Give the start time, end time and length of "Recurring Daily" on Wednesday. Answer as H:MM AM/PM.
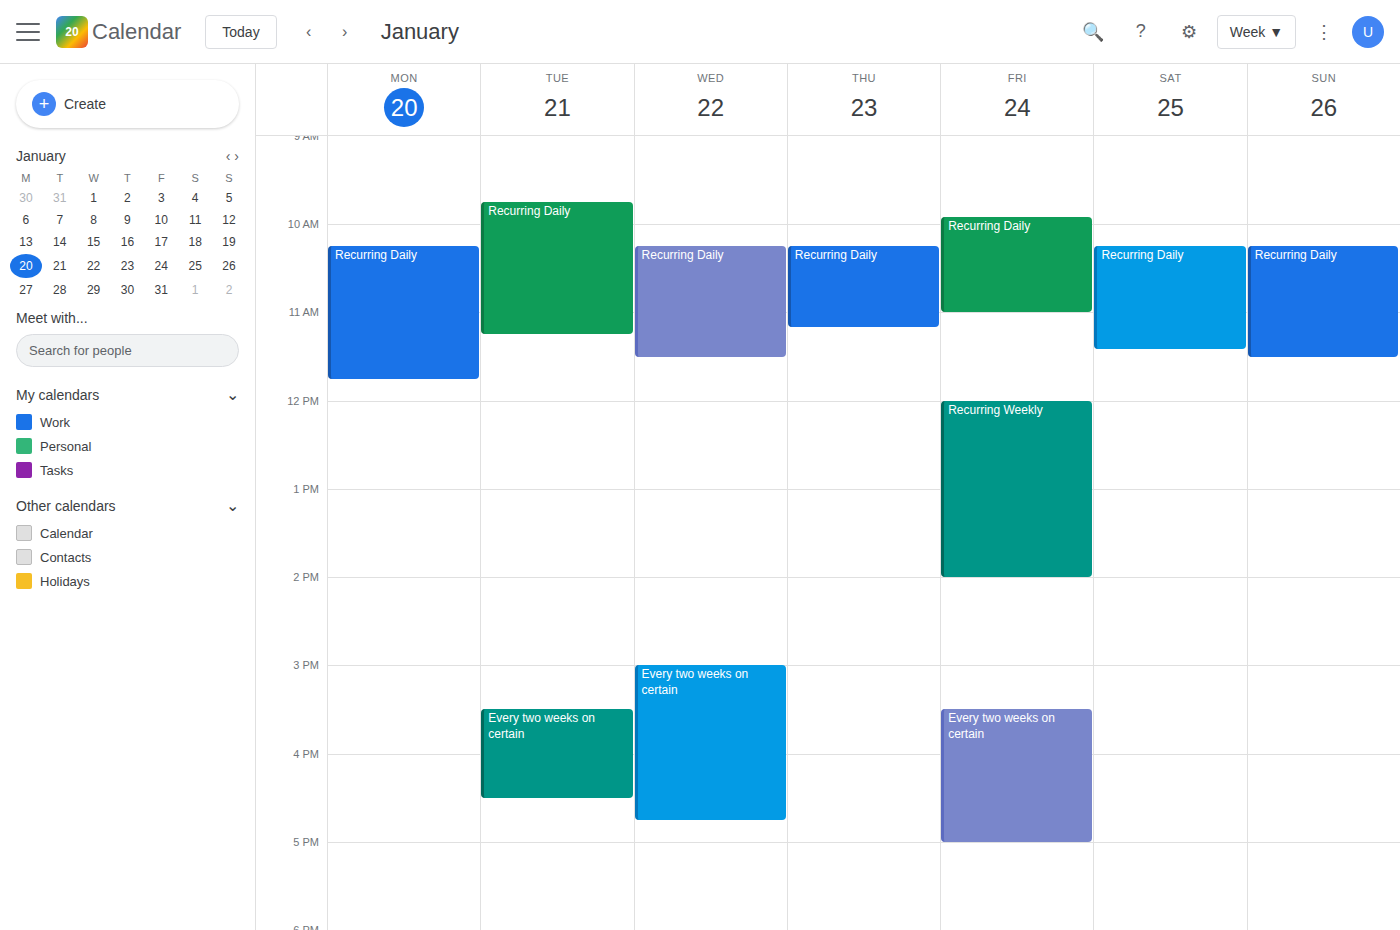
10:15 AM to 11:30 AM, 1 hour 15 minutes